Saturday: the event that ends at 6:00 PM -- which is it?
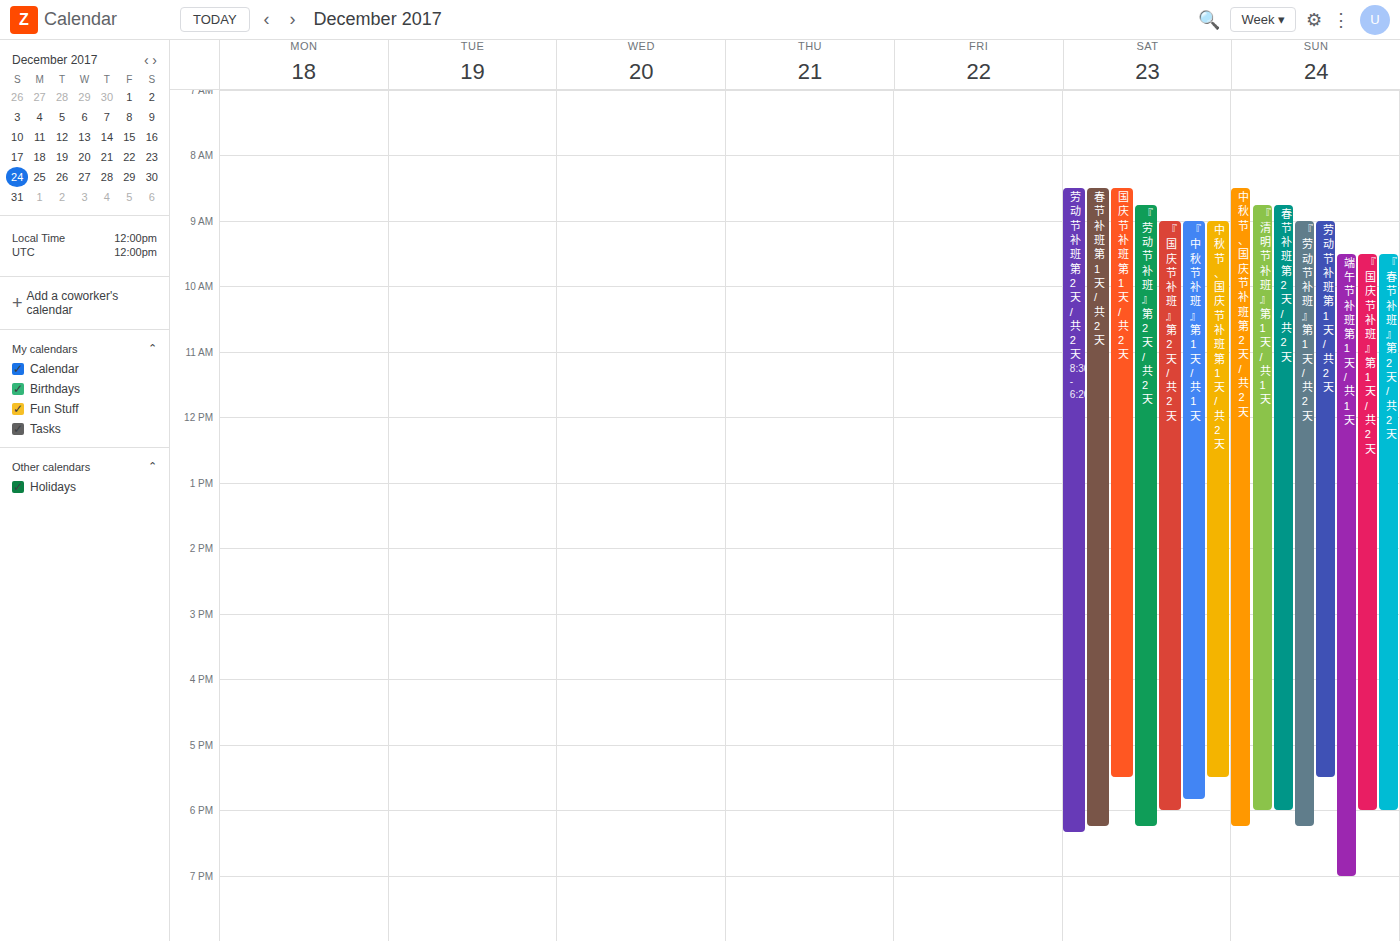
"『国庆节 补班』 第2天/共2天"